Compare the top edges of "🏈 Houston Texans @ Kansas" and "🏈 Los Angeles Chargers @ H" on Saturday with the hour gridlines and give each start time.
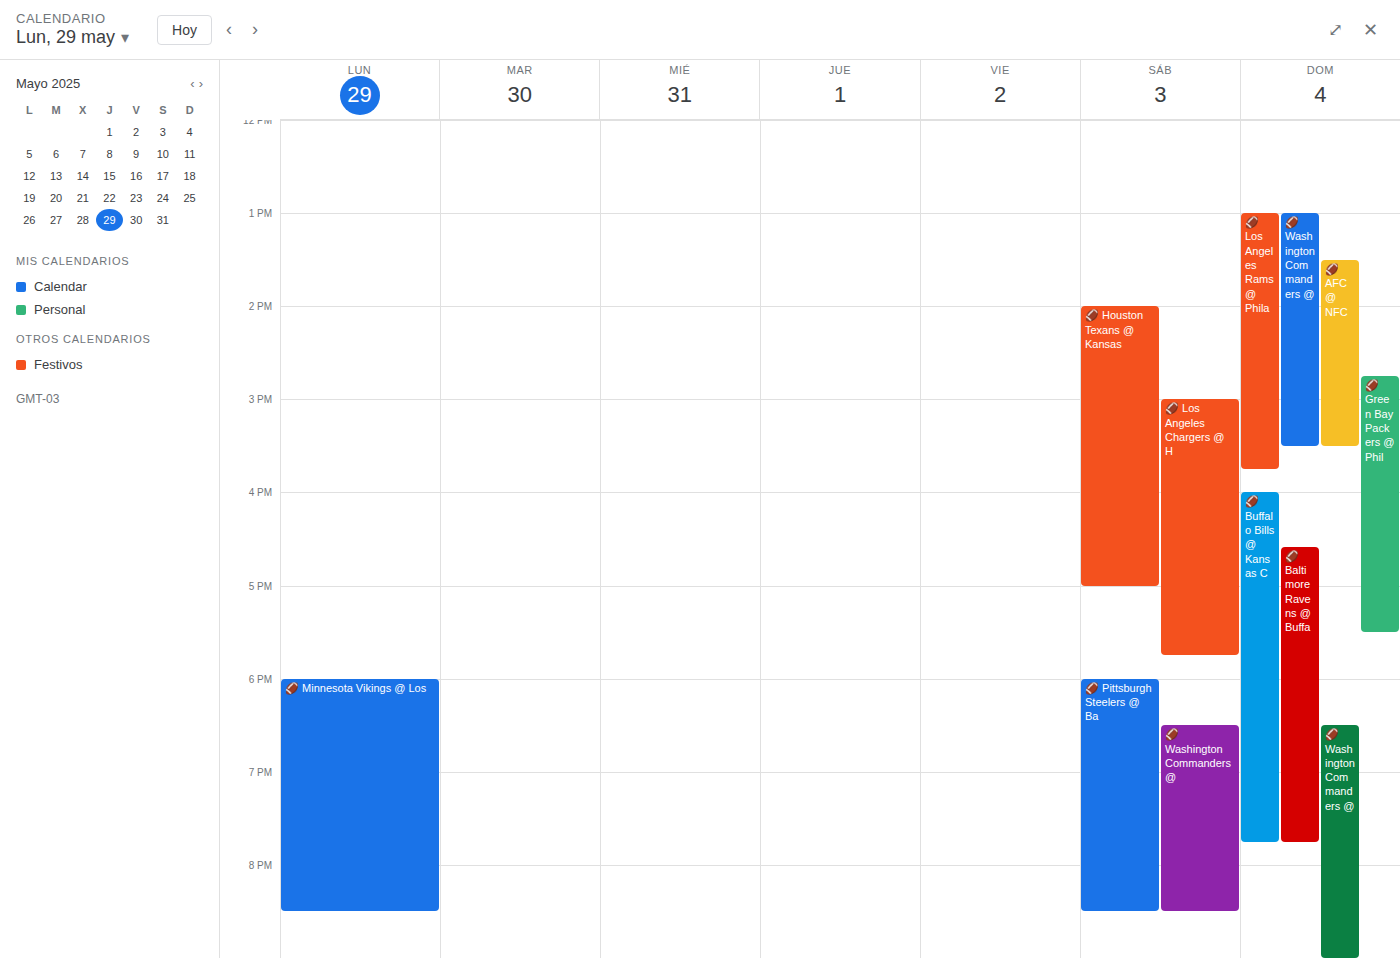
"🏈 Houston Texans @ Kansas": 14:00, exactly on the 14:00 line. "🏈 Los Angeles Chargers @ H": 15:00, exactly on the 15:00 line.